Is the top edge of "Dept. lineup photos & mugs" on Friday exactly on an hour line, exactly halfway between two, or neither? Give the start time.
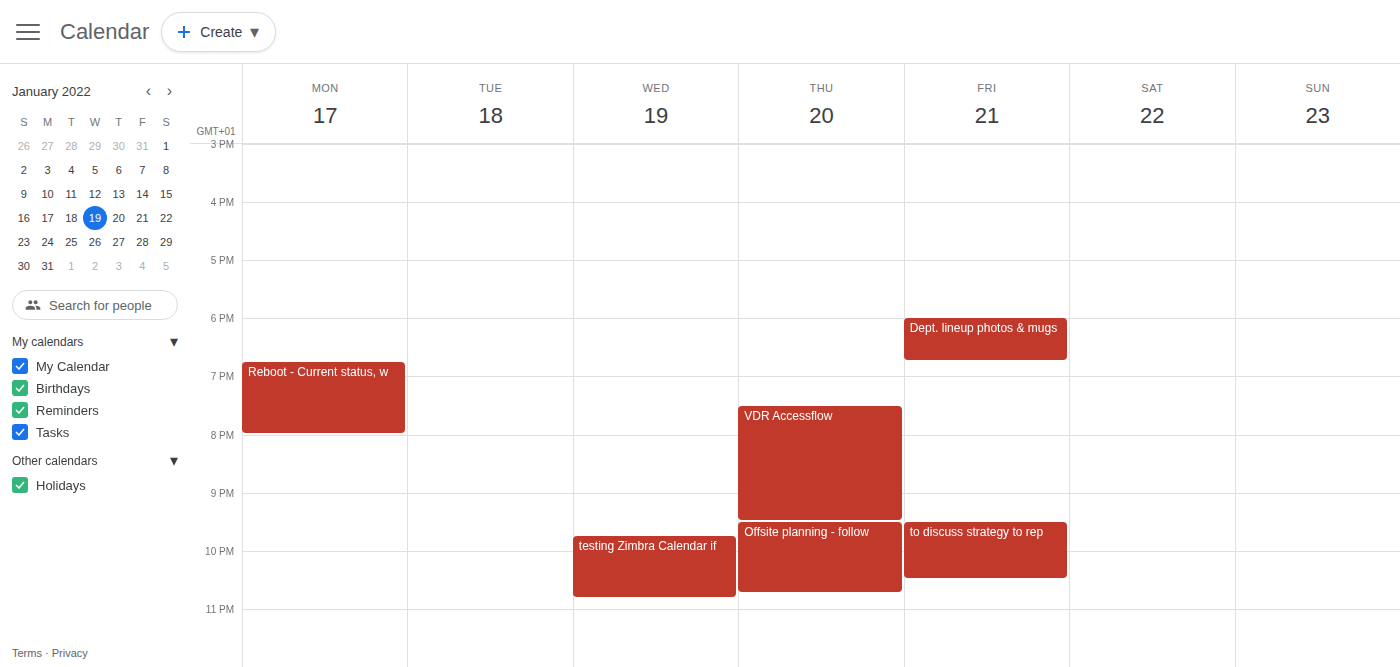
6:00 PM -- exactly on the 6 PM line.